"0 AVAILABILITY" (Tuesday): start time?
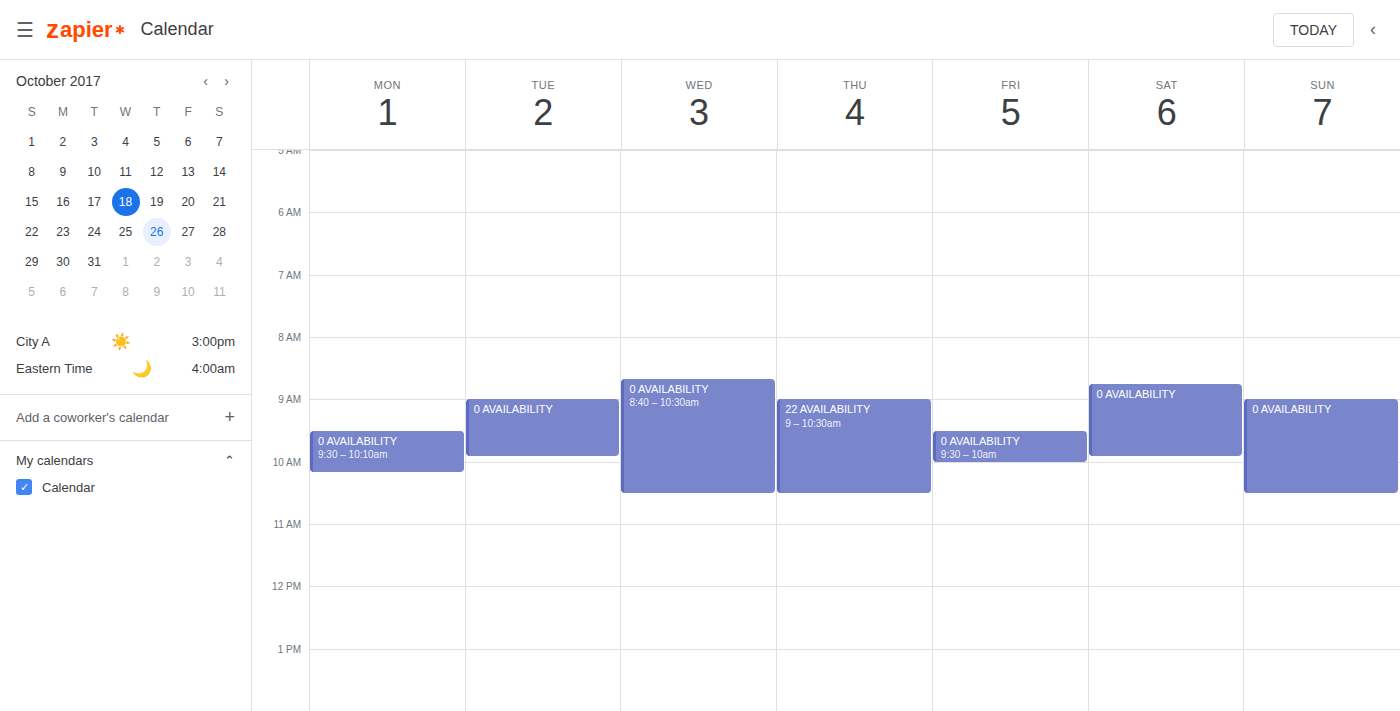
9:00 AM